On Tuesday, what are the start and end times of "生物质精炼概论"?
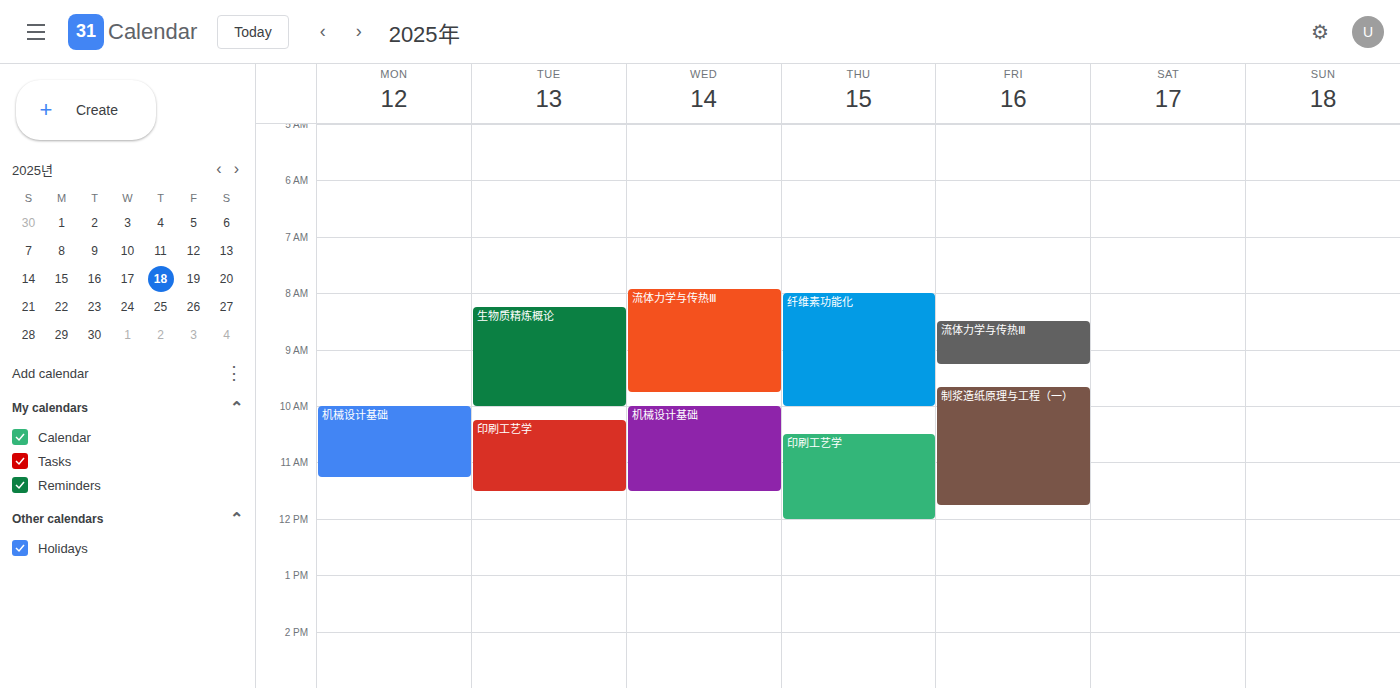
8:15 AM to 10:00 AM